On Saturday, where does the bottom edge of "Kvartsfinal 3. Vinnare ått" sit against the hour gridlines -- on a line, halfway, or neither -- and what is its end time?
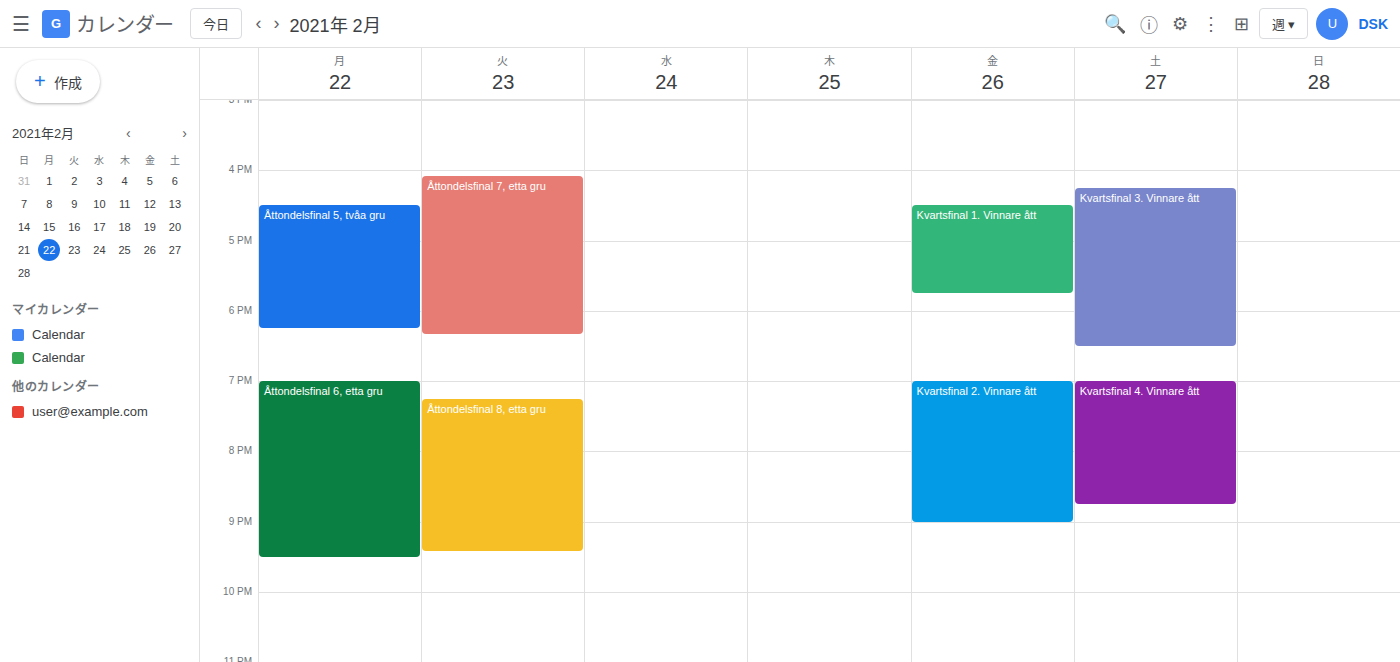
6:30 PM -- halfway between the 6 PM and 7 PM lines.